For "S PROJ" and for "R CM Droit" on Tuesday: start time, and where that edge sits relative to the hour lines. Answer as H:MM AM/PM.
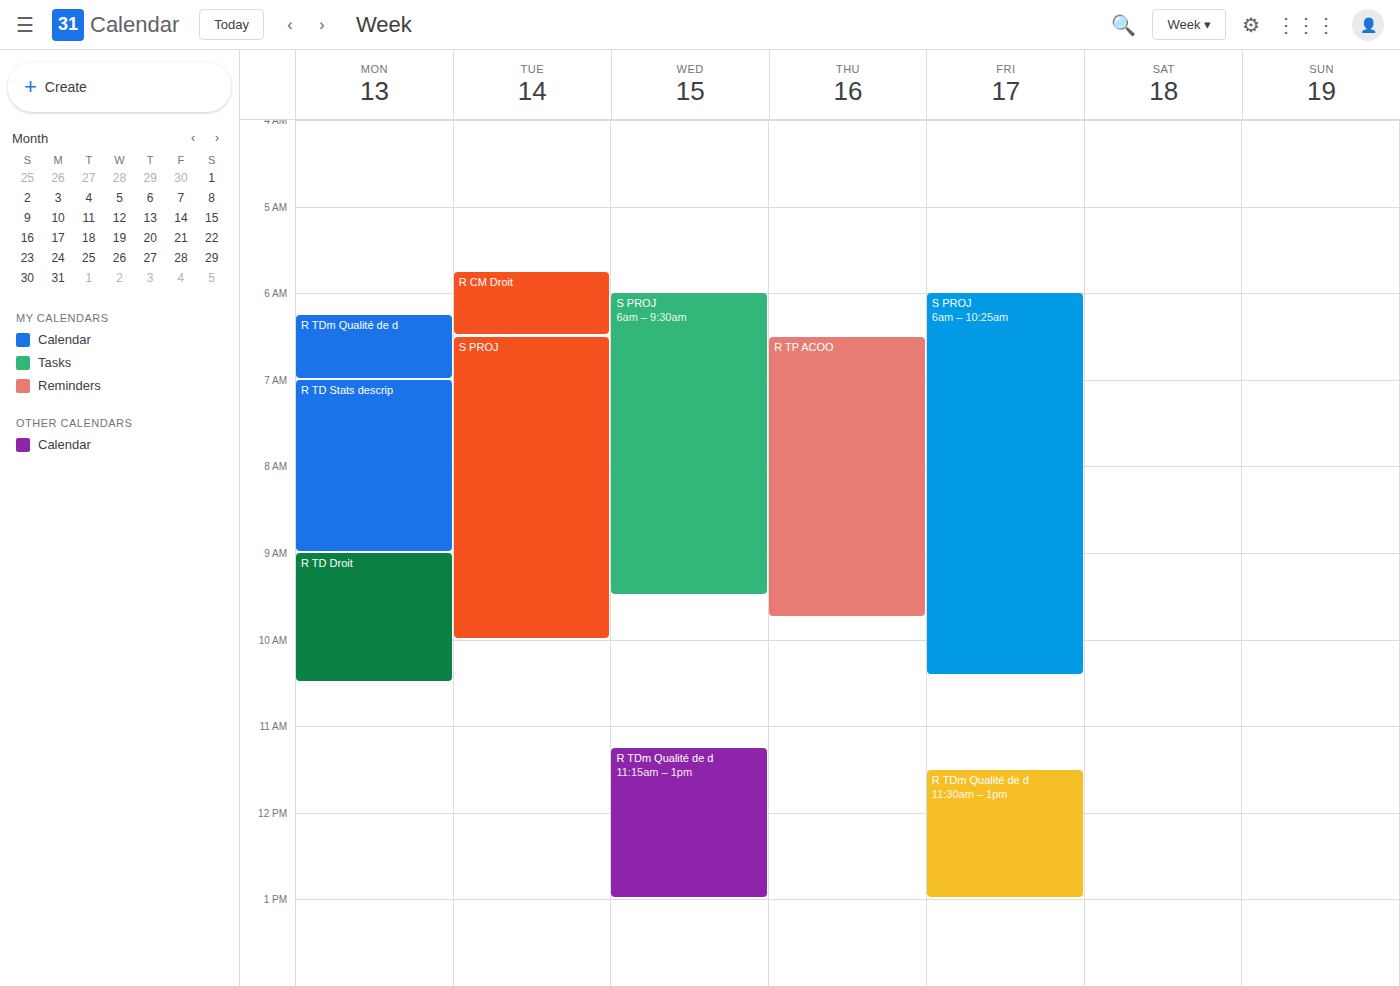
"S PROJ": 6:30 AM, halfway between the 6 AM and 7 AM lines. "R CM Droit": 5:45 AM, neither: three quarters of the way from the 5 AM line to the 6 AM line.